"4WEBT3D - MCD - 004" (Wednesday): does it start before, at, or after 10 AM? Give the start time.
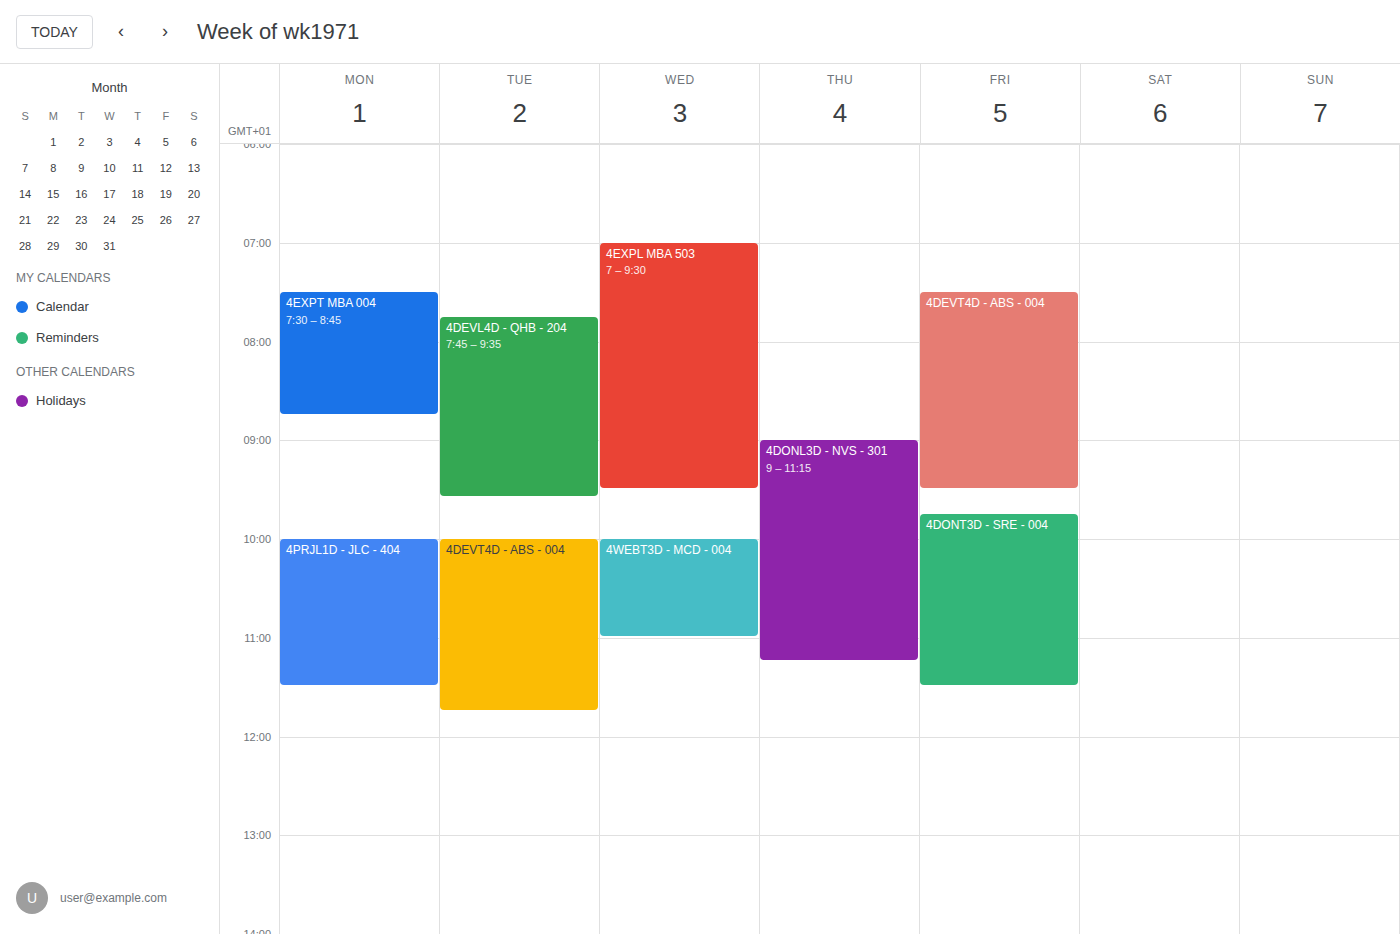
10:00 AM -- exactly at 10 AM, on the 10 AM line.